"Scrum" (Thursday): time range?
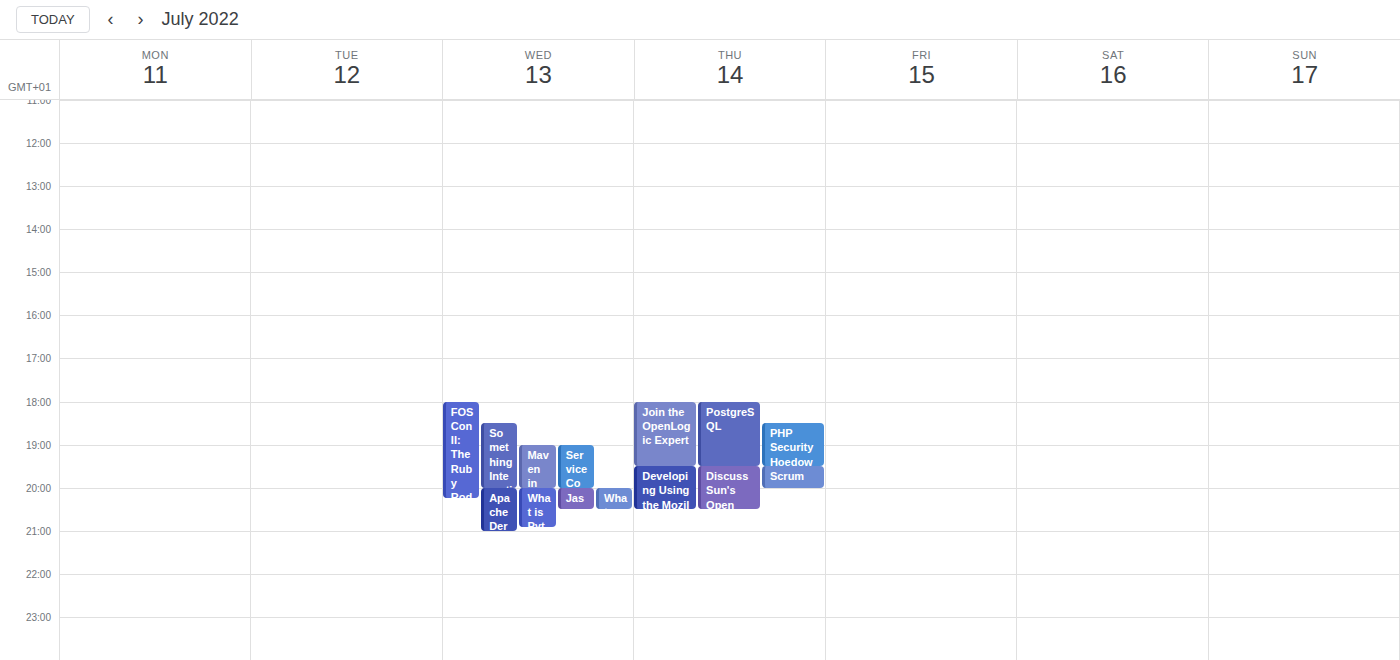
7:30 PM to 8:00 PM